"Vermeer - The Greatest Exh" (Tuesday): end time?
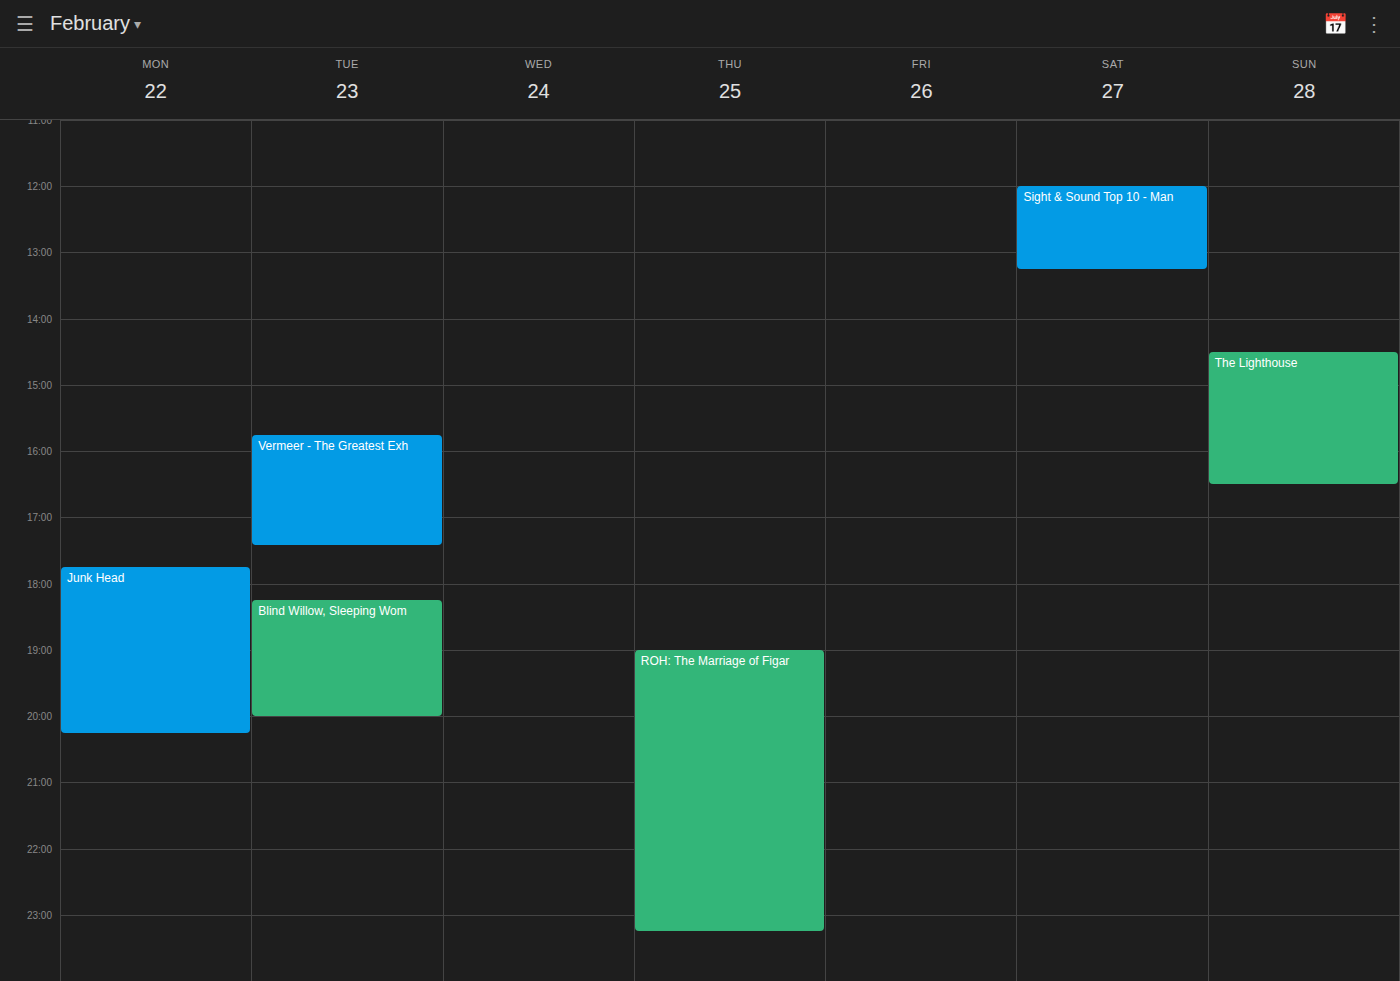
5:25 PM